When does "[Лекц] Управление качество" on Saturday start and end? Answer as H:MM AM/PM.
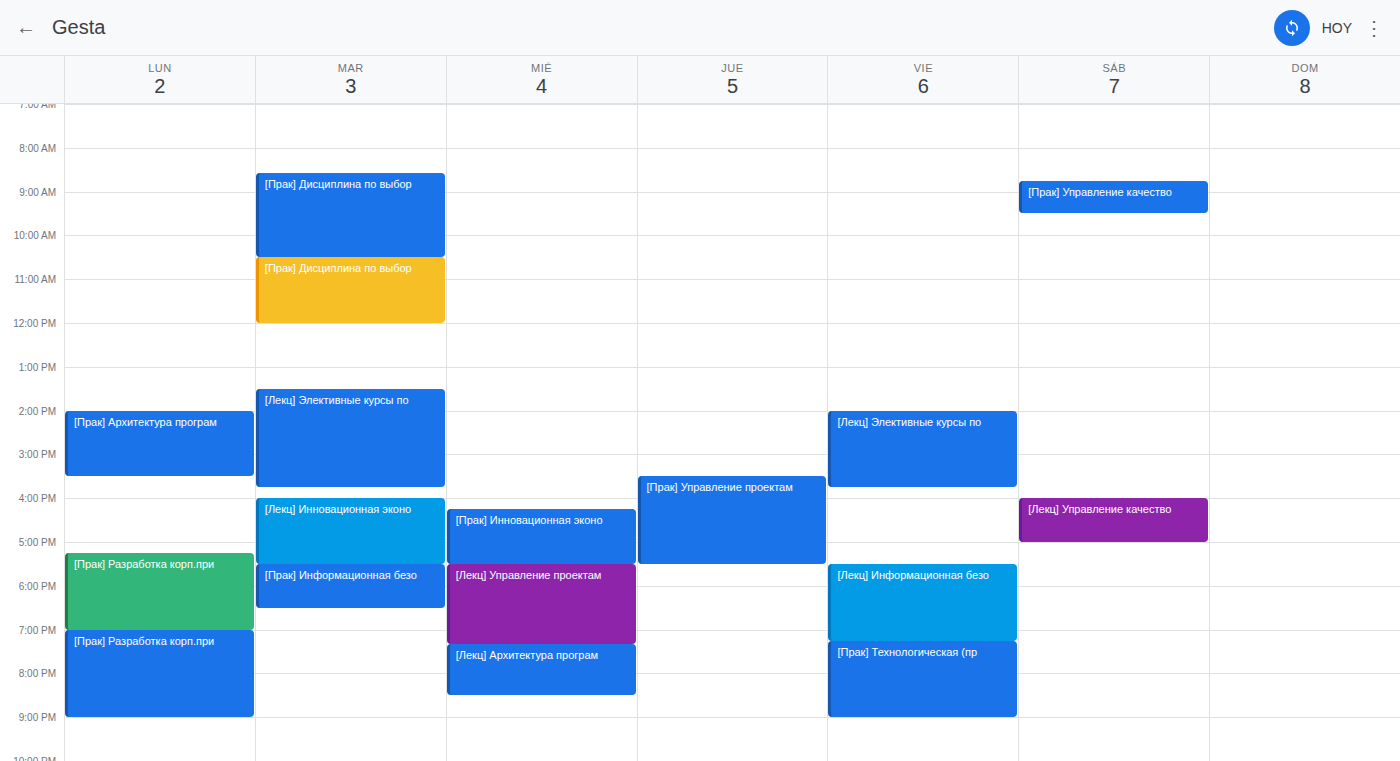
4:00 PM to 5:00 PM